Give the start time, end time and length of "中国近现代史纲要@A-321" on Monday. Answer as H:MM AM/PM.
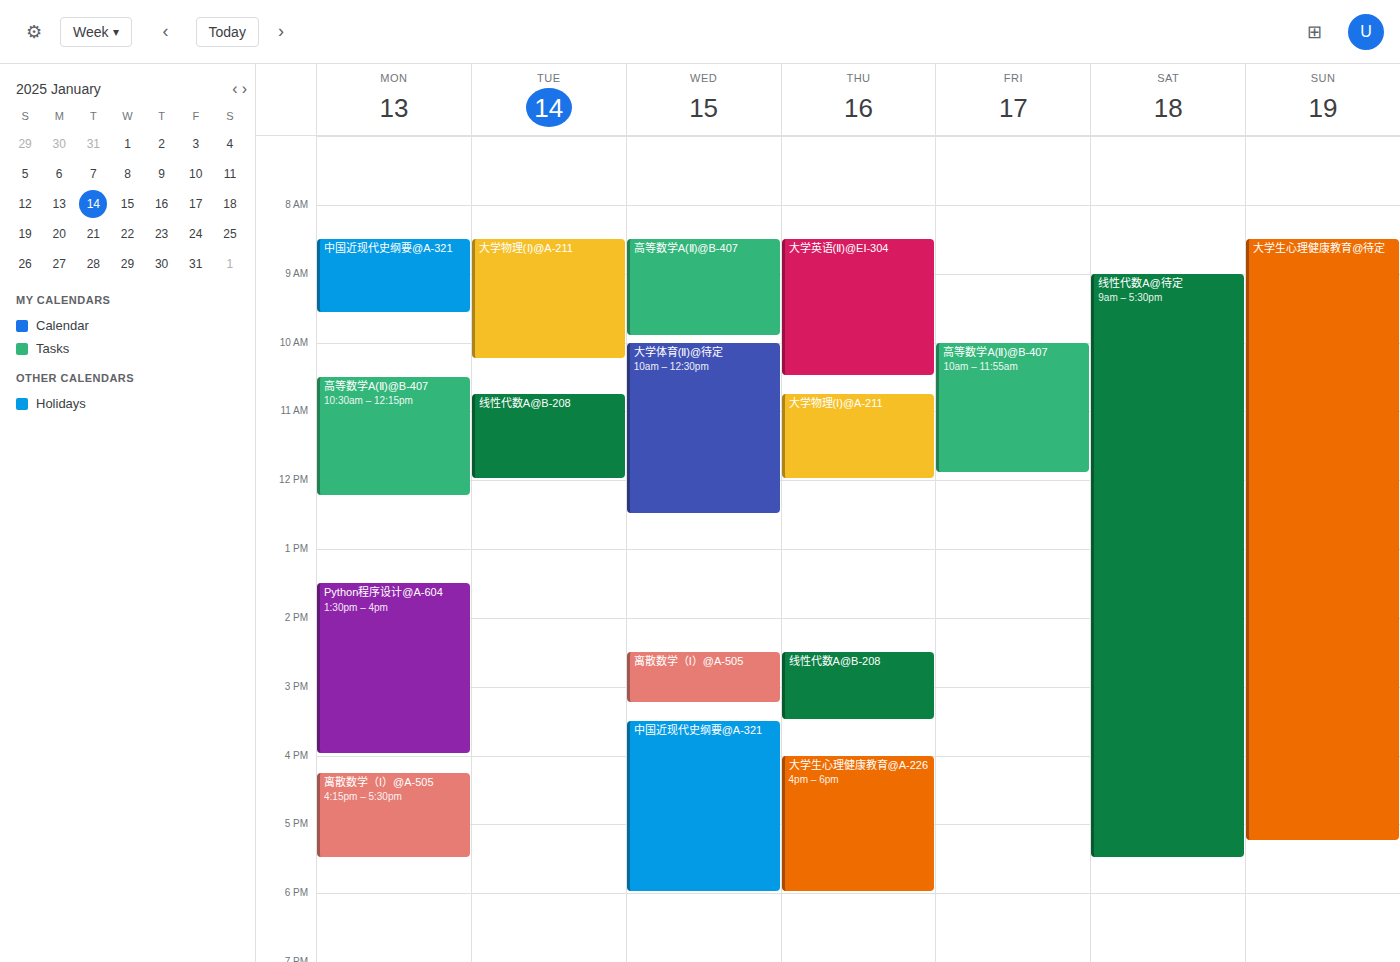
8:30 AM to 9:35 AM, 1 hour 5 minutes